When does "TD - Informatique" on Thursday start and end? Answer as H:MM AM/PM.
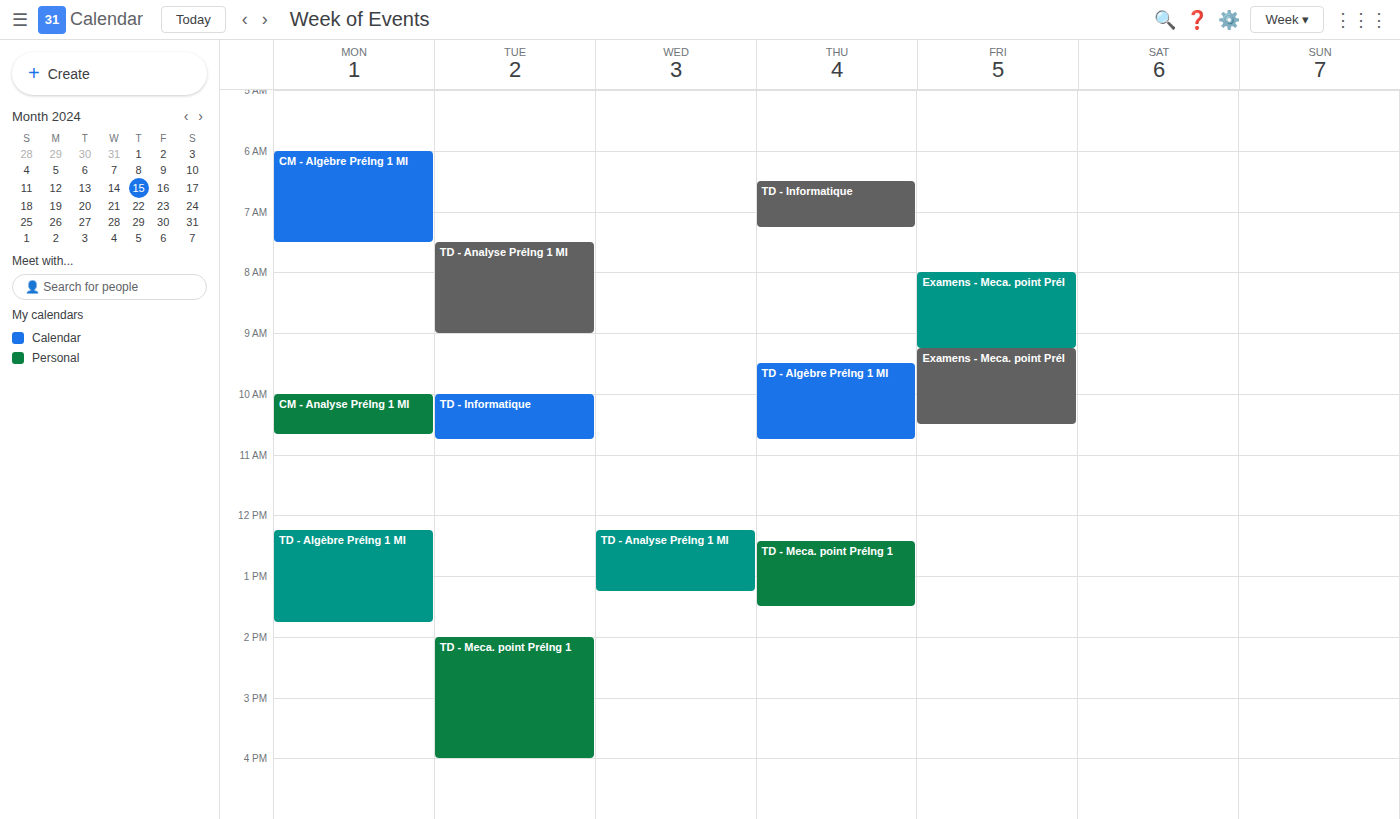
6:30 AM to 7:15 AM